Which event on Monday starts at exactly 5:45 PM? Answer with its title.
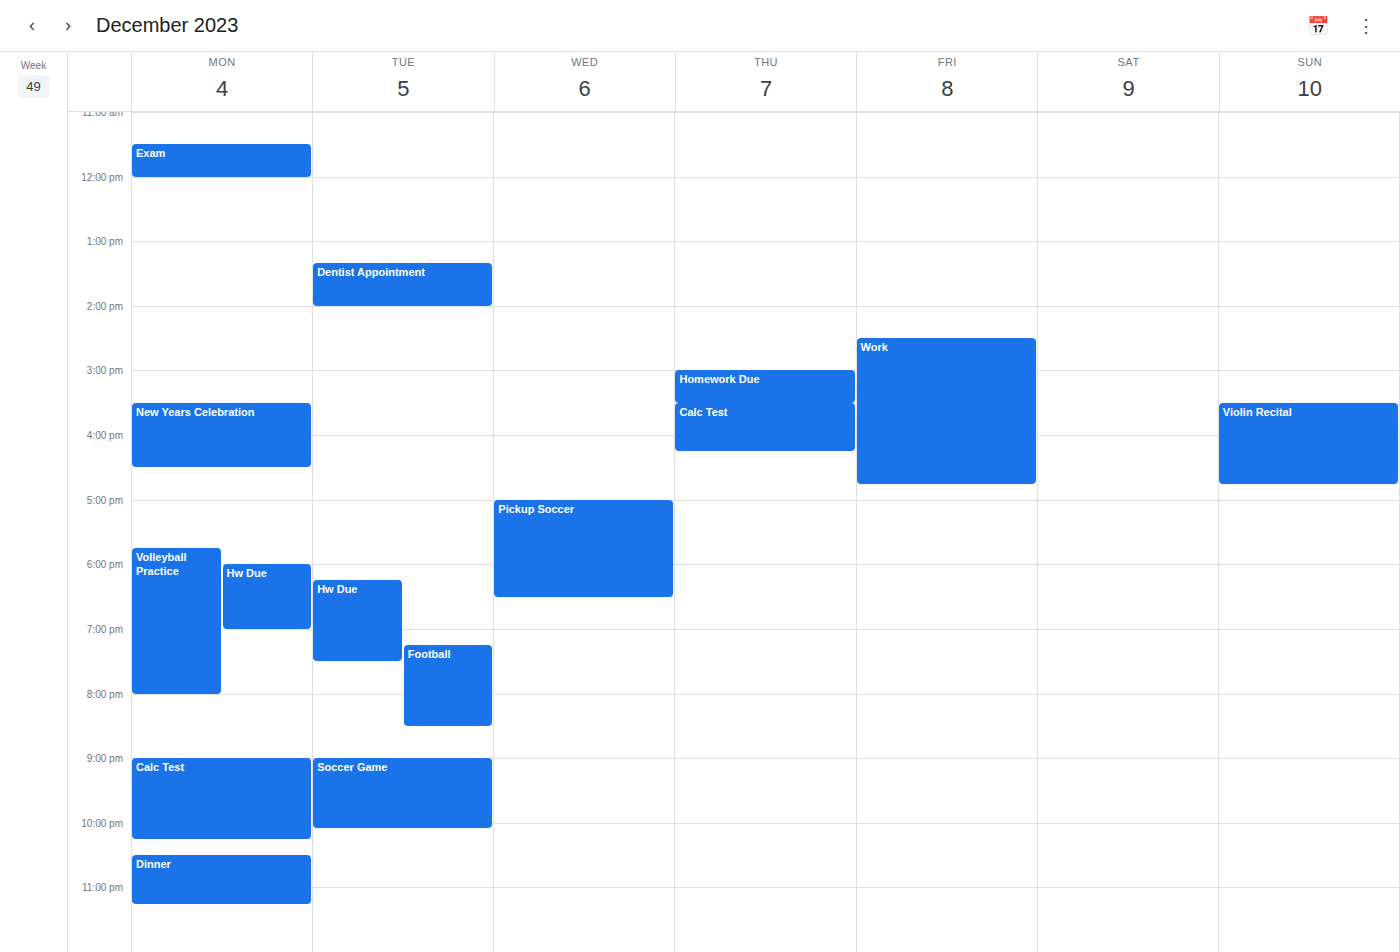
"Volleyball Practice"